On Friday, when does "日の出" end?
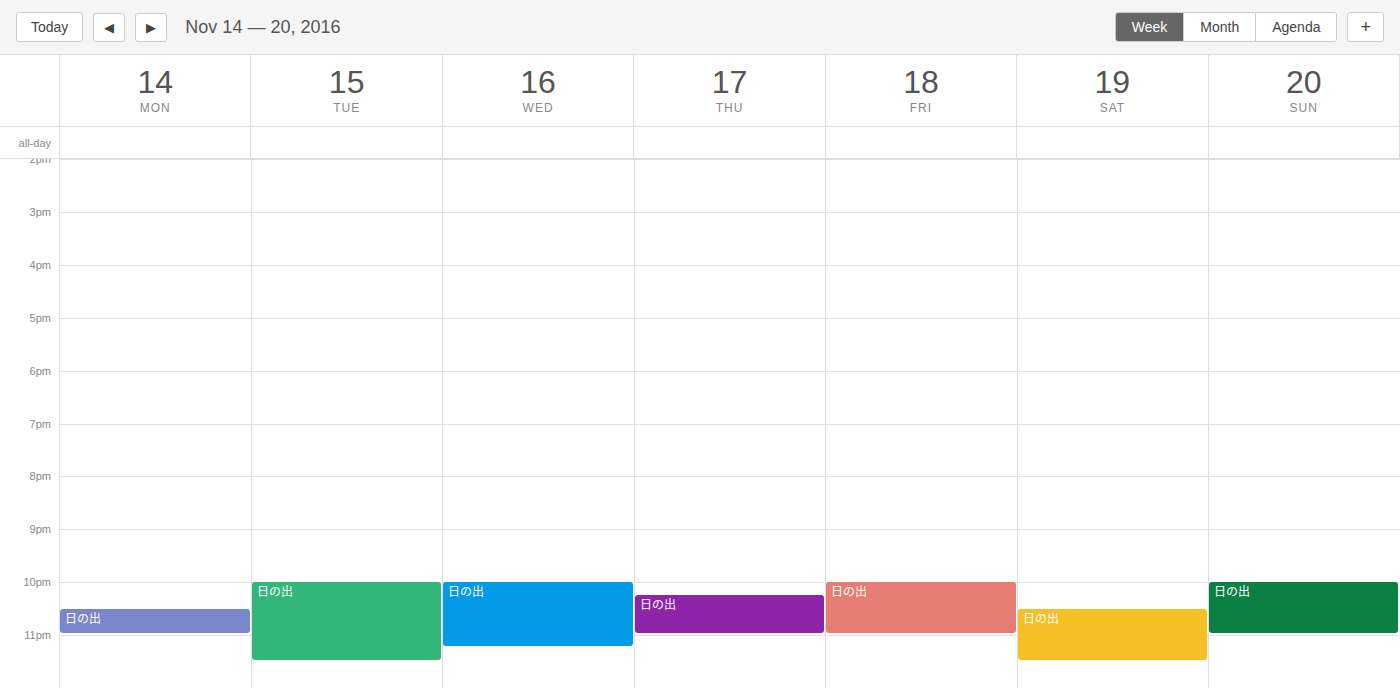
11:00 PM